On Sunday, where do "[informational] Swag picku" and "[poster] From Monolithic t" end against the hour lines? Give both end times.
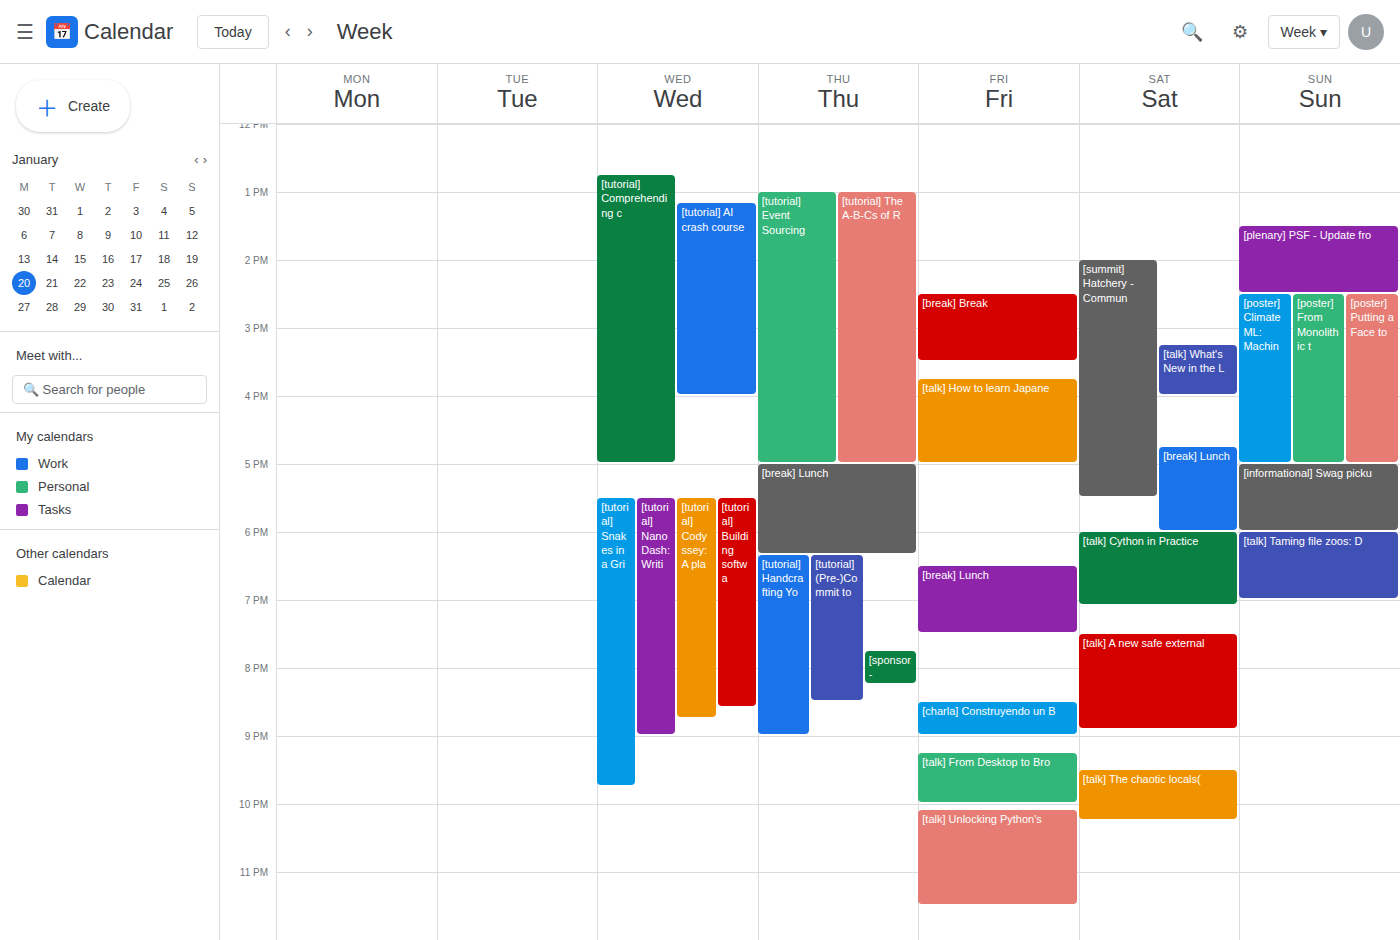
"[informational] Swag picku": 6:00 PM, exactly on the 6 PM line. "[poster] From Monolithic t": 5:00 PM, exactly on the 5 PM line.